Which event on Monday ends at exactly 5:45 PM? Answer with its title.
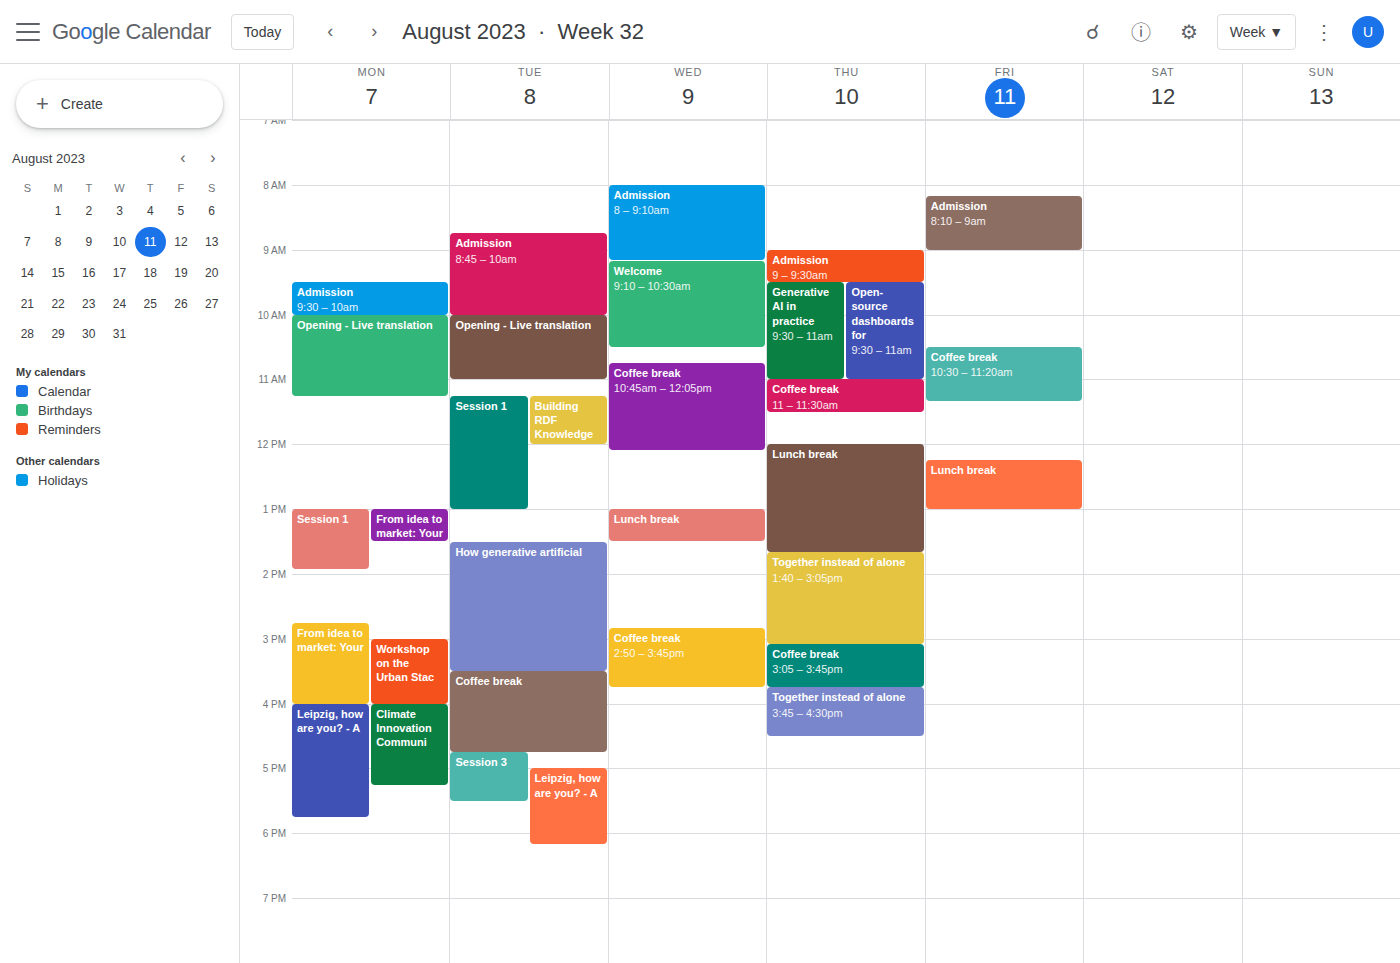
"Leipzig, how are you? - A"